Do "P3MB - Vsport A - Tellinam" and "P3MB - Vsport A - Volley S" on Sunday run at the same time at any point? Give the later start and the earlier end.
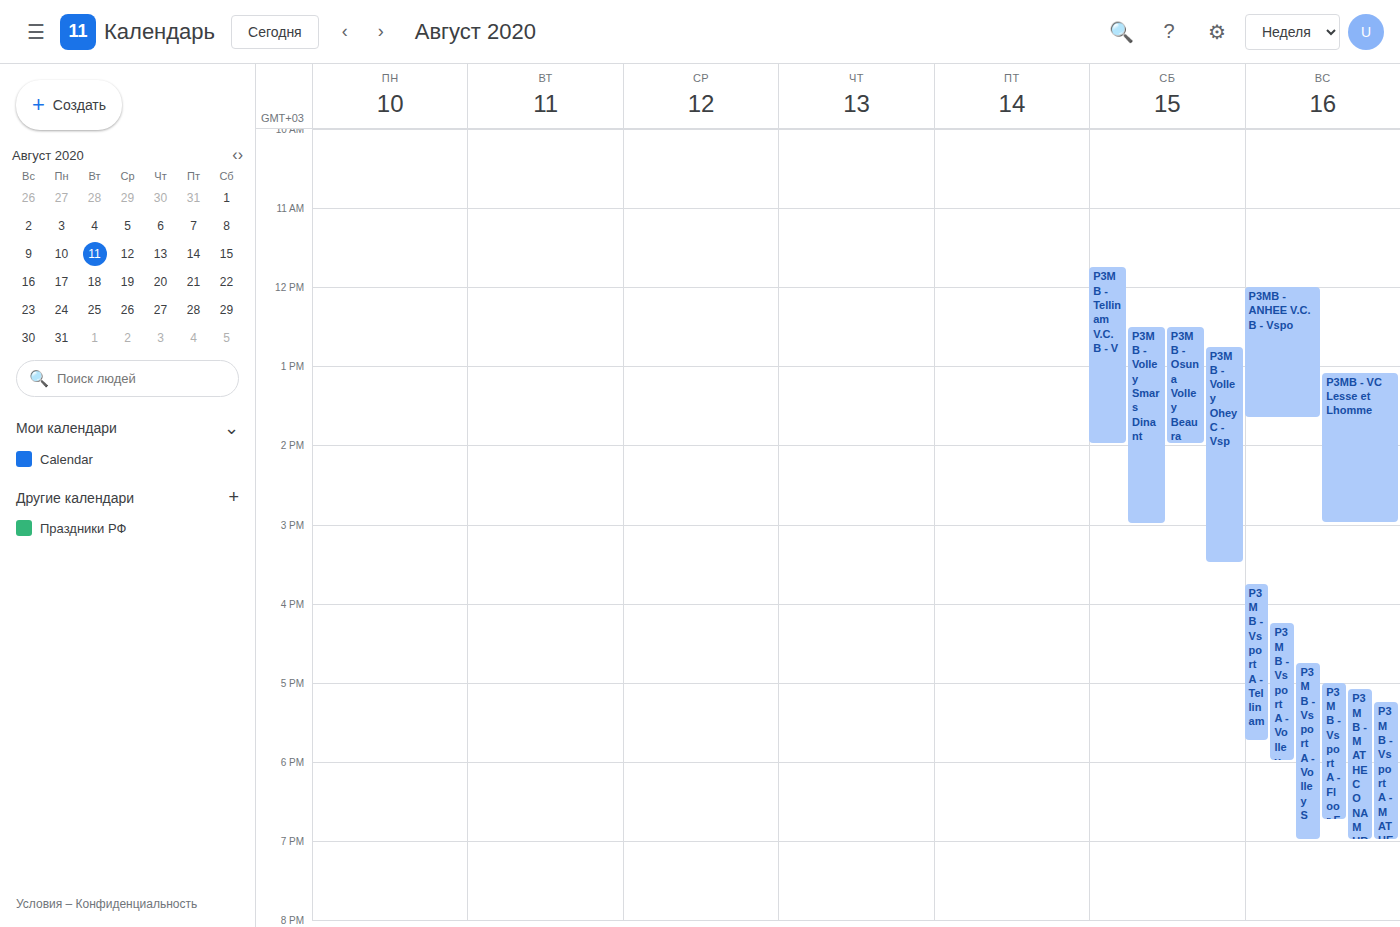
"P3MB - Vsport A - Volley S" starts at 4:45 PM, before "P3MB - Vsport A - Tellinam" ends at 5:45 PM -- they overlap.